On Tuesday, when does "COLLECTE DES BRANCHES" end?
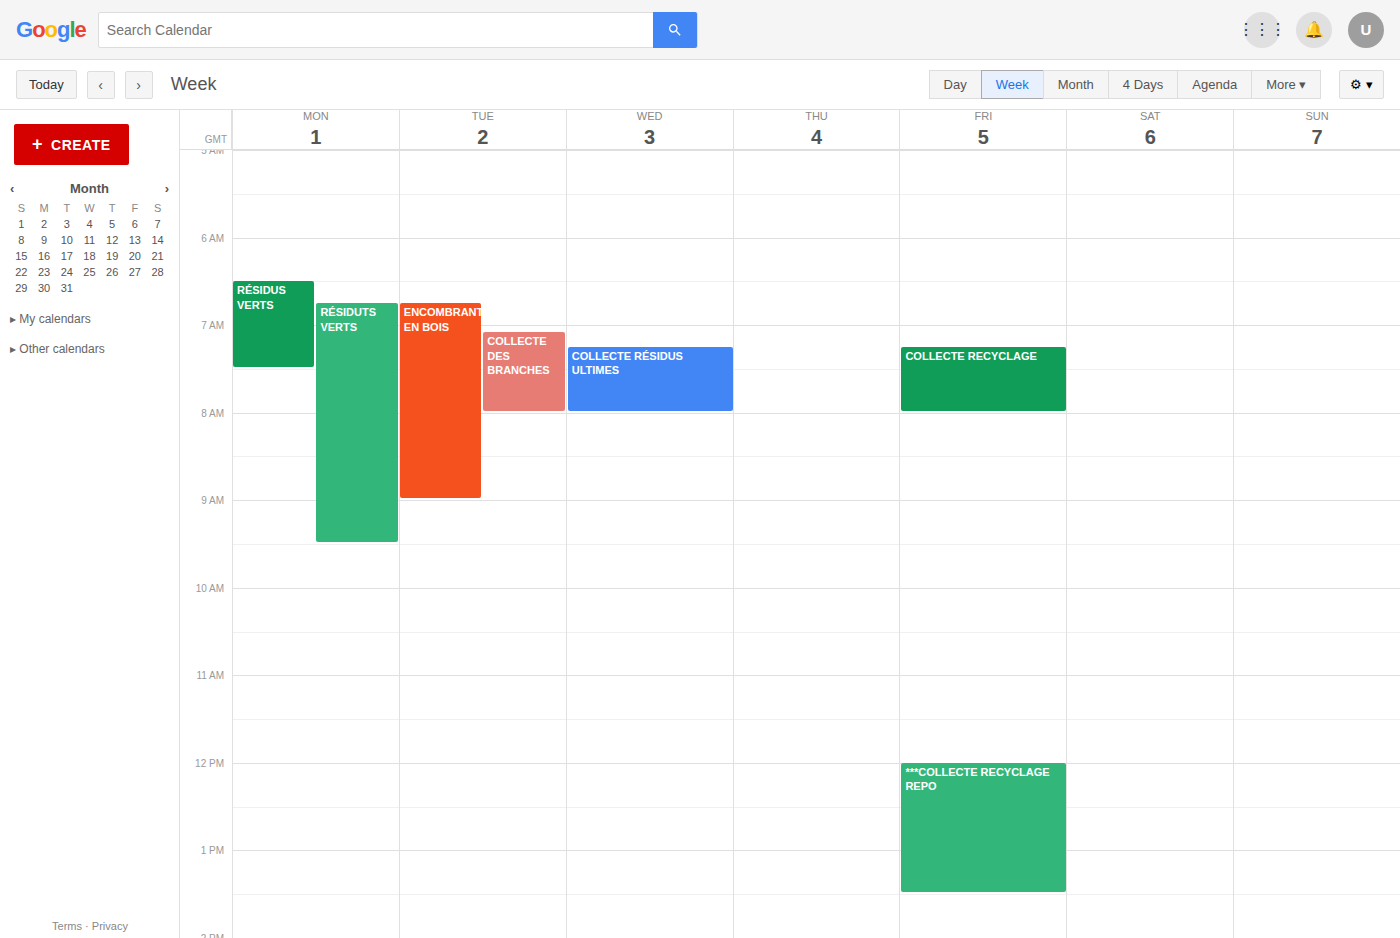
8:00 AM